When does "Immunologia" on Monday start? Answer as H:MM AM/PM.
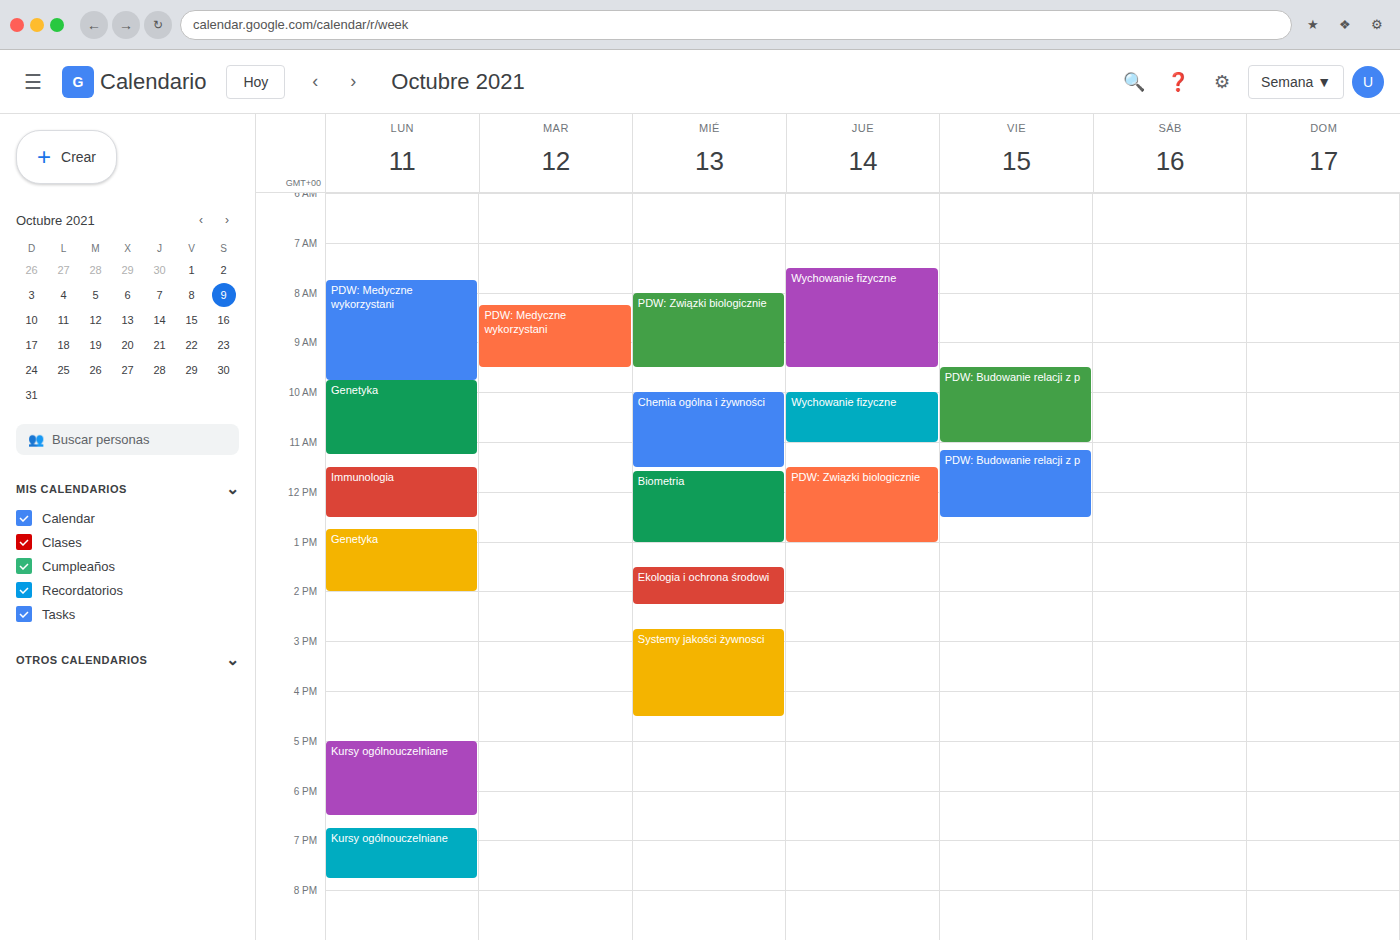
11:30 AM